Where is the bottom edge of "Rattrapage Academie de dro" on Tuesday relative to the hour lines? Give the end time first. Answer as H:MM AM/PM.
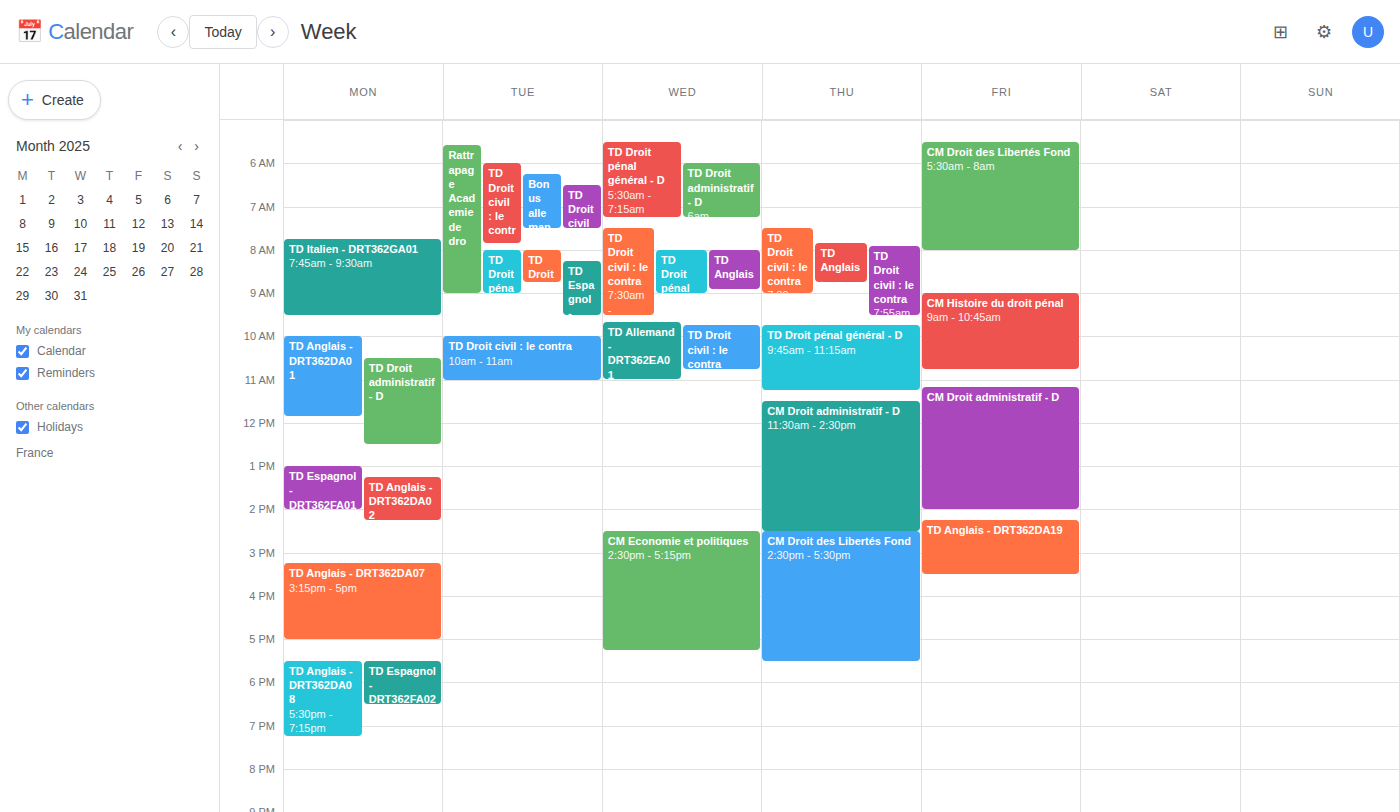
9:00 AM -- exactly on the 9 AM line.